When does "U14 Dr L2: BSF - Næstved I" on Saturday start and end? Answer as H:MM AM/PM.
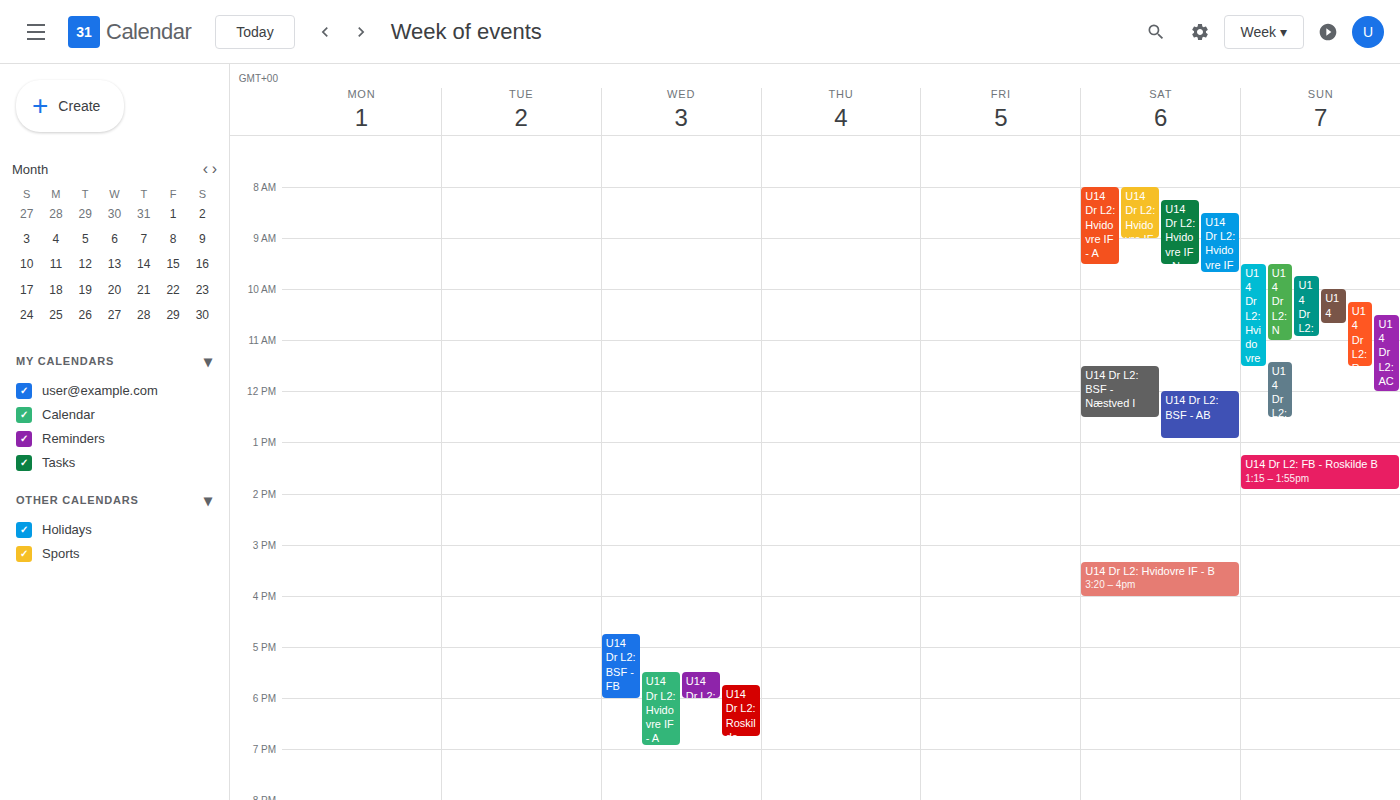
11:30 AM to 12:30 PM